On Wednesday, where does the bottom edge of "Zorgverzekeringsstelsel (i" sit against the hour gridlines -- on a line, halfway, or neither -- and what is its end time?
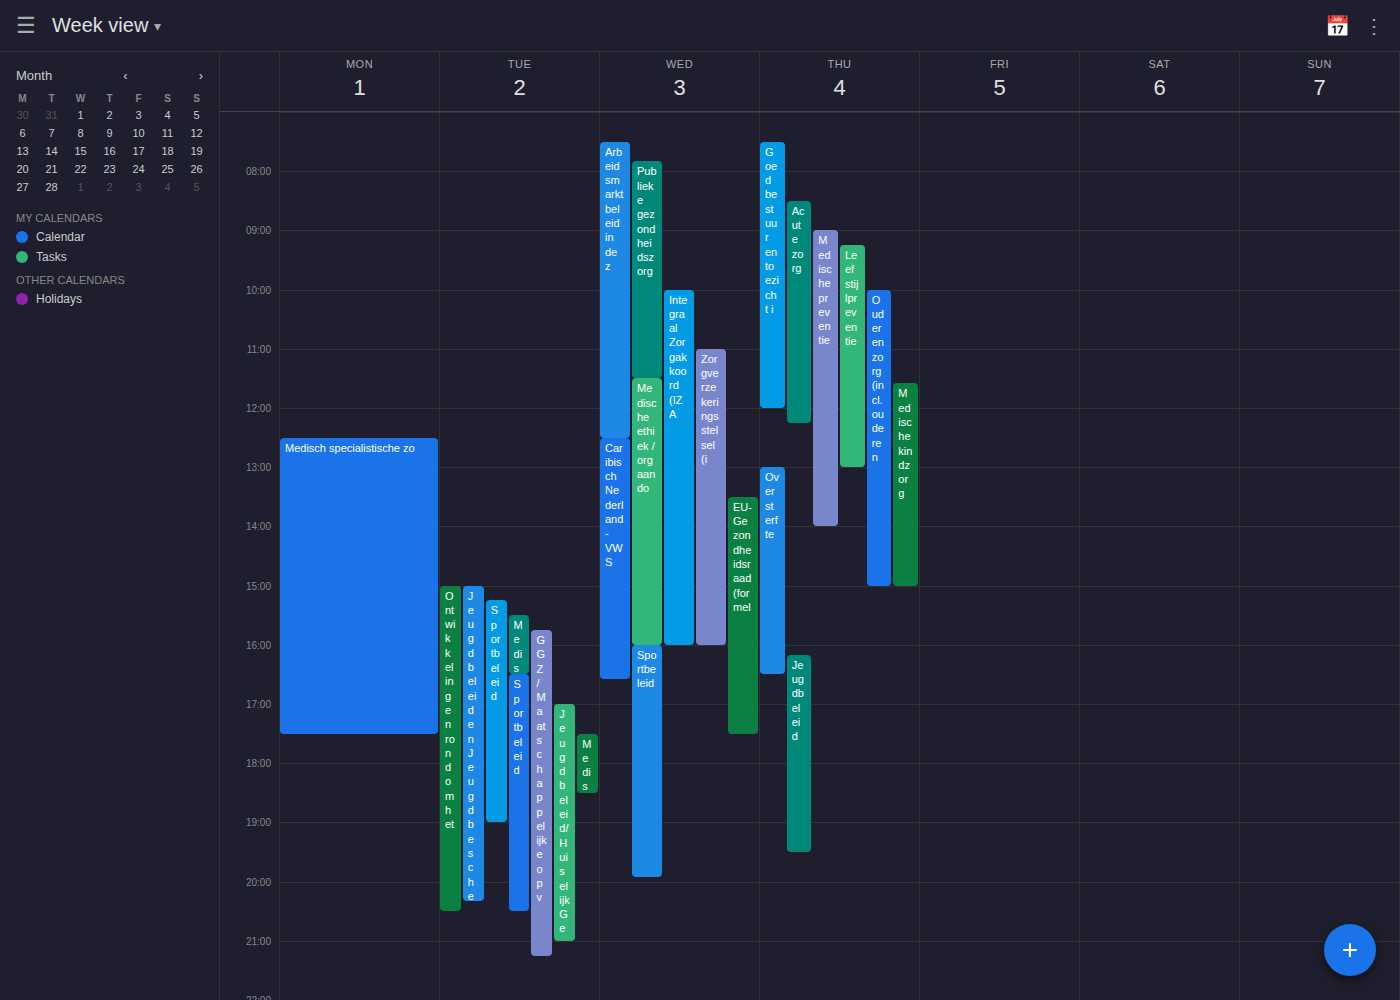
4:00 PM -- exactly on the 4 PM line.